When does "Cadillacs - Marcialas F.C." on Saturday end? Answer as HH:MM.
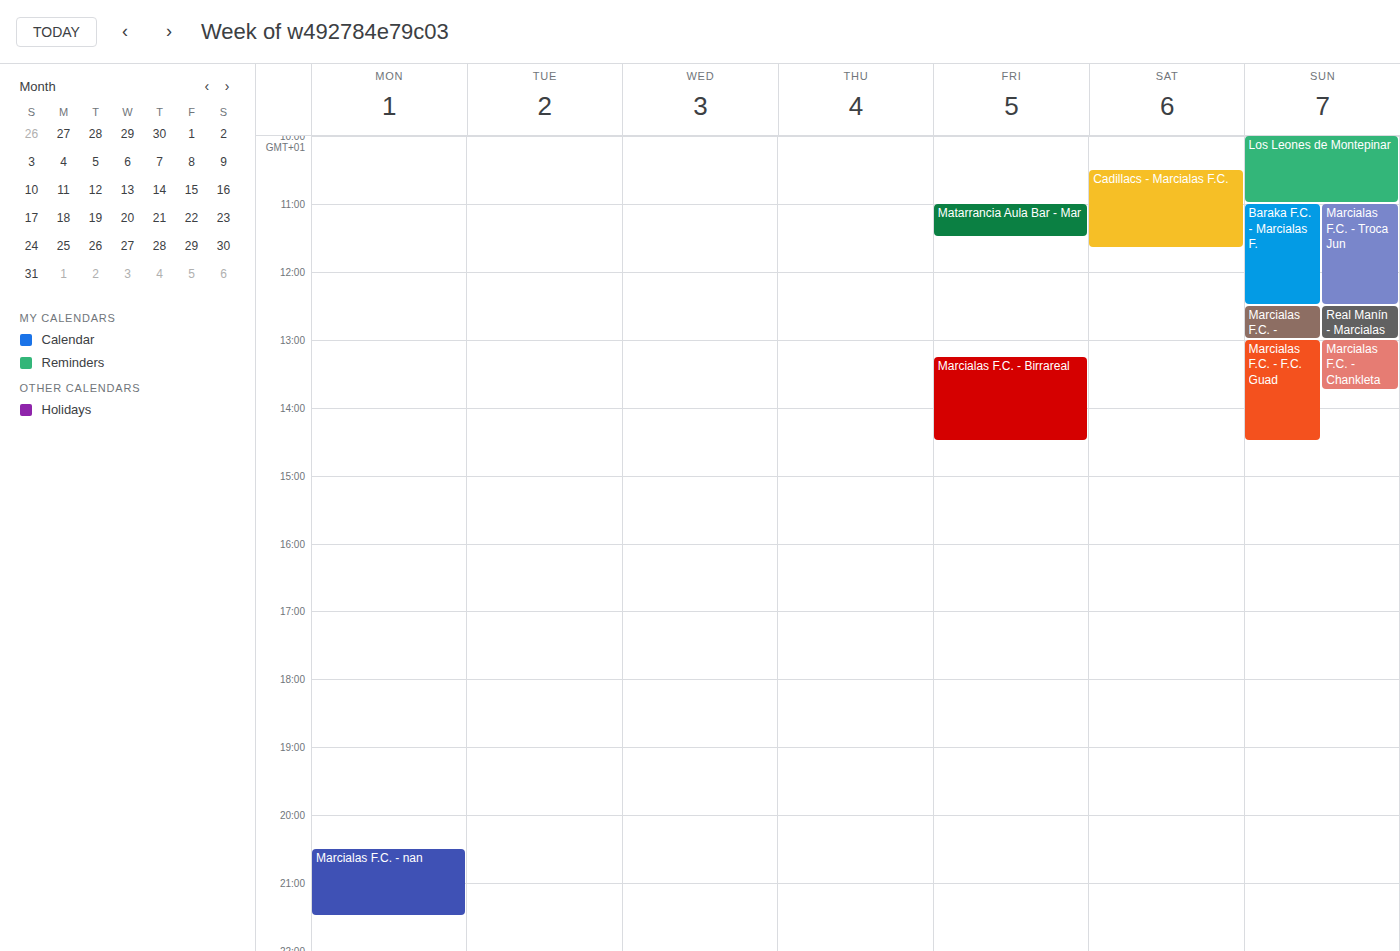
11:40